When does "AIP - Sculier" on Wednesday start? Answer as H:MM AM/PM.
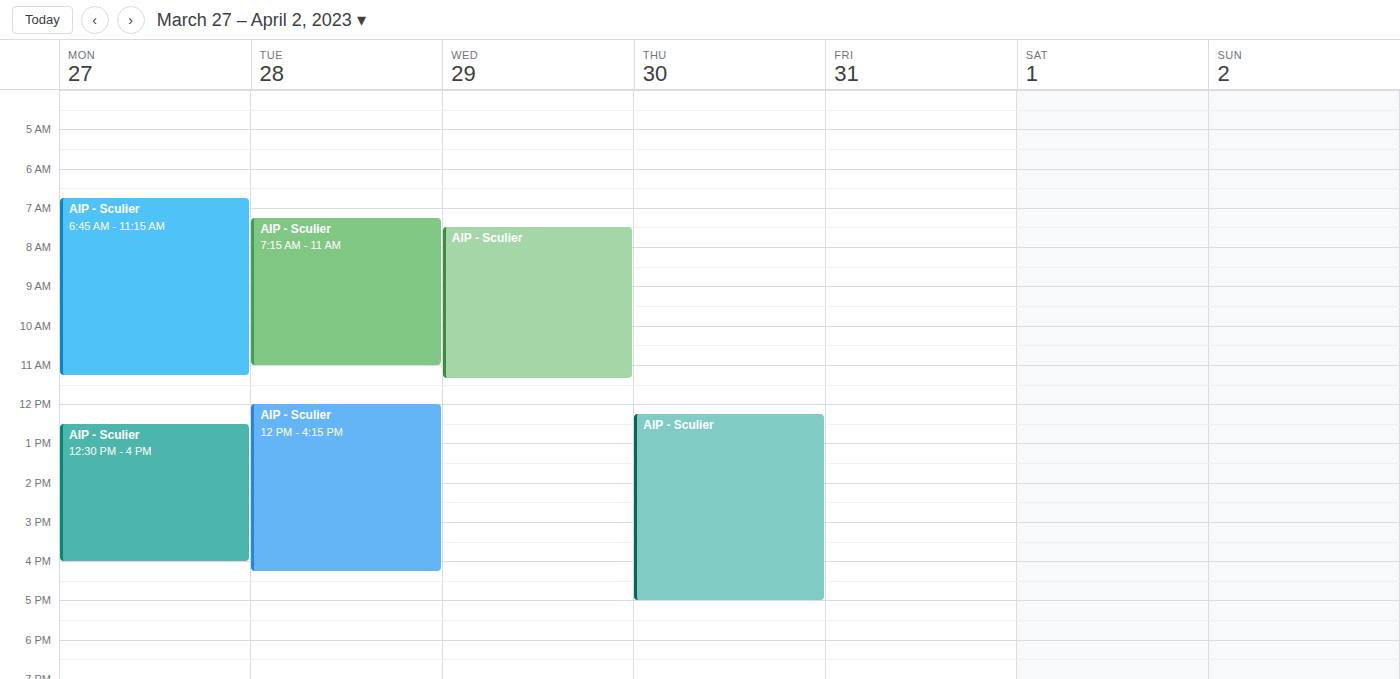
7:30 AM